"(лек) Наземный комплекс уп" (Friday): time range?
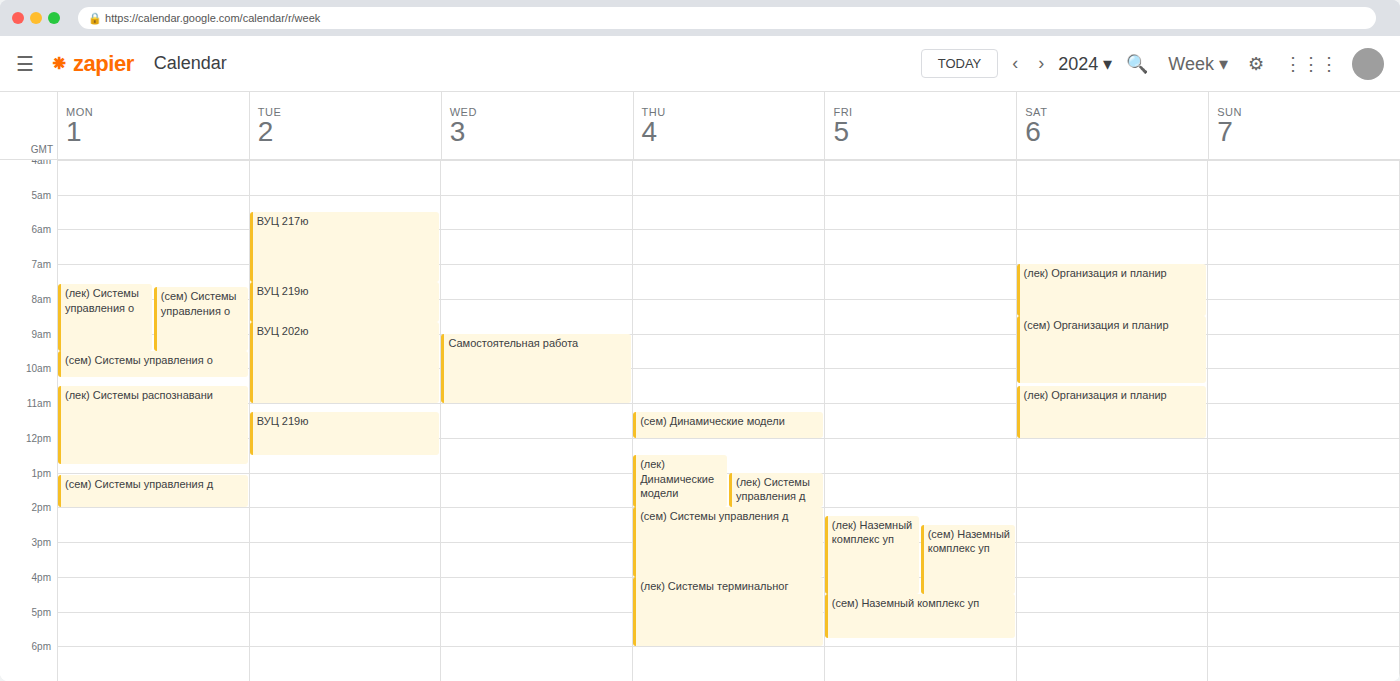
2:15 PM to 4:30 PM